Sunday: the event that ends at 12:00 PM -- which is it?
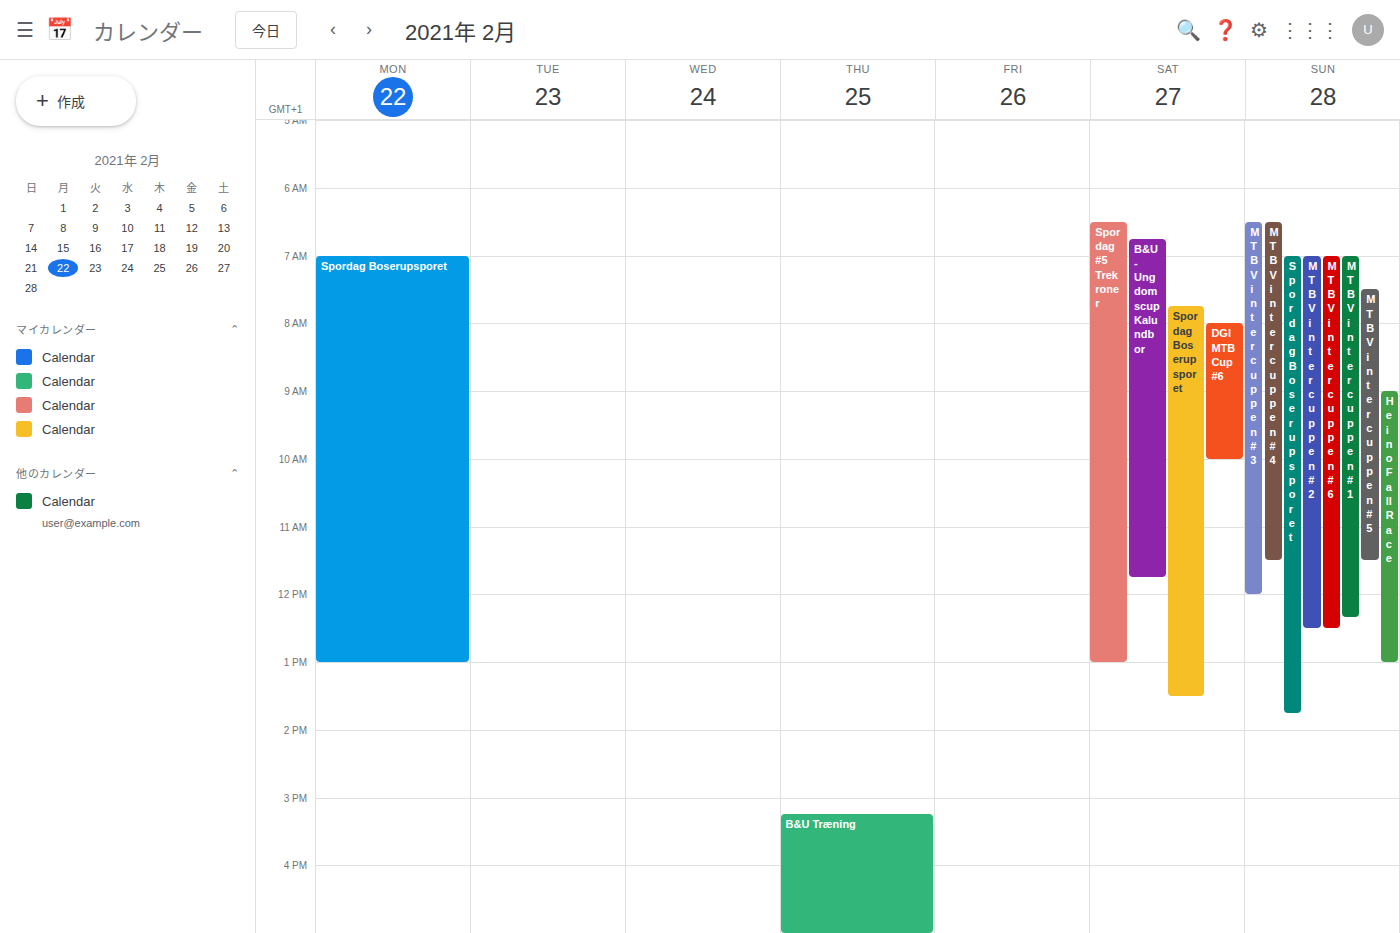
"MTB Vintercuppen #3"